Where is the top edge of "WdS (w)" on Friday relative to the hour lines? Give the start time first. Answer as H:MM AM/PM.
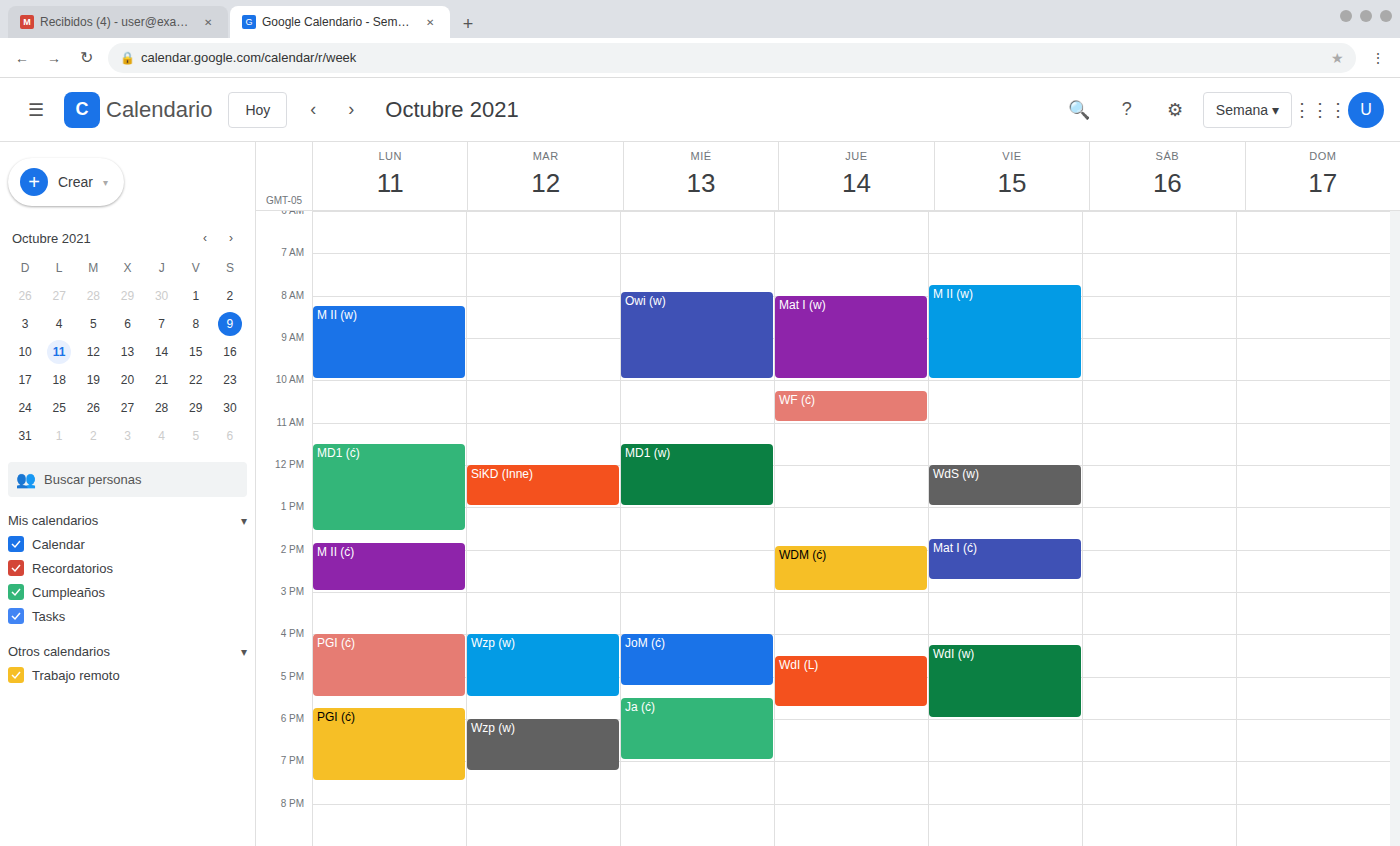
12:00 PM -- exactly on the 12 PM line.